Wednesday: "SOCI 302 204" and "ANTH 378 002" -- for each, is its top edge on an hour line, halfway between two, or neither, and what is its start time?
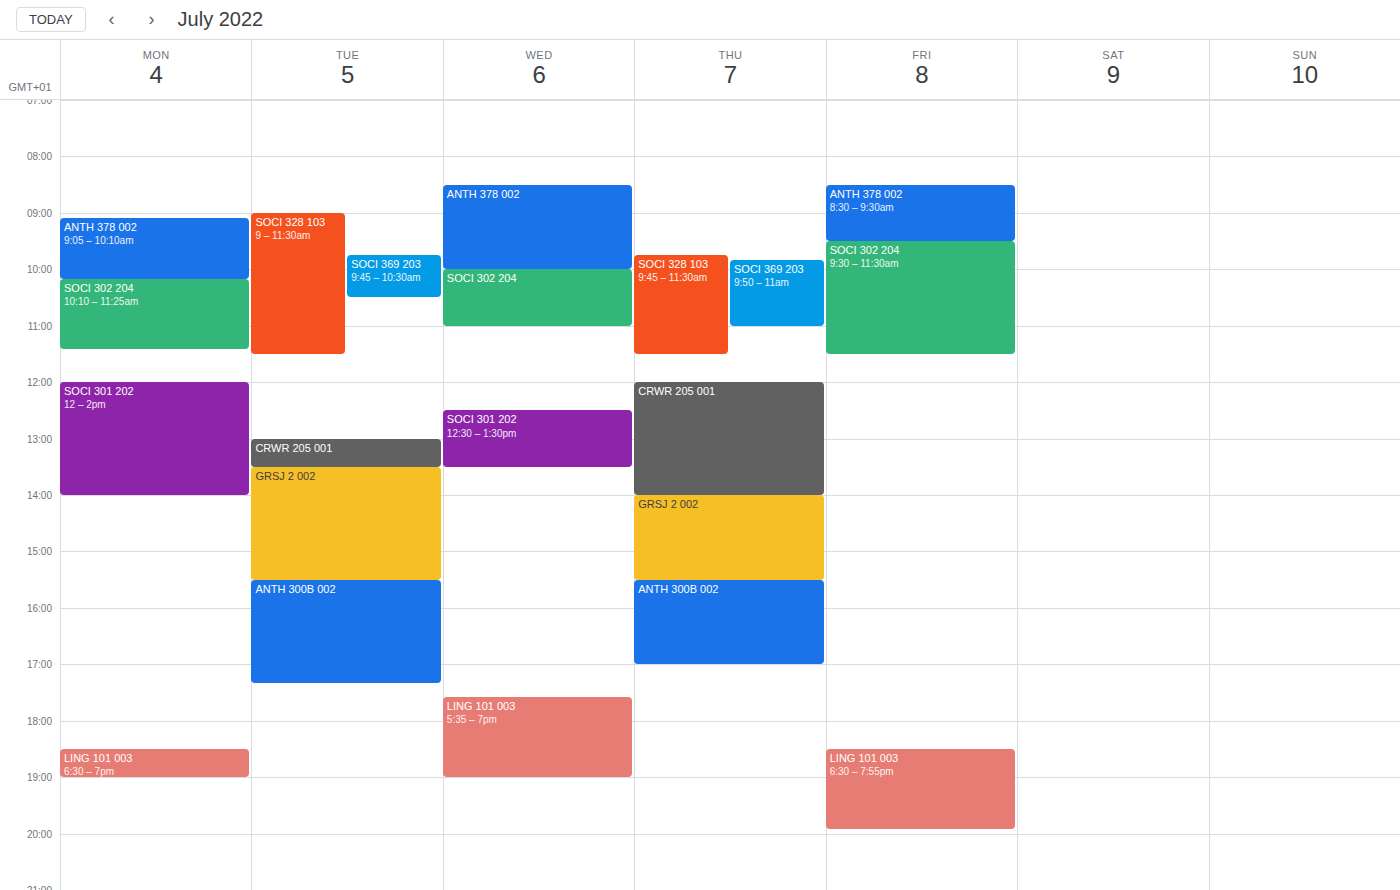
"SOCI 302 204": 10:00 AM, exactly on the 10 AM line. "ANTH 378 002": 8:30 AM, halfway between the 8 AM and 9 AM lines.